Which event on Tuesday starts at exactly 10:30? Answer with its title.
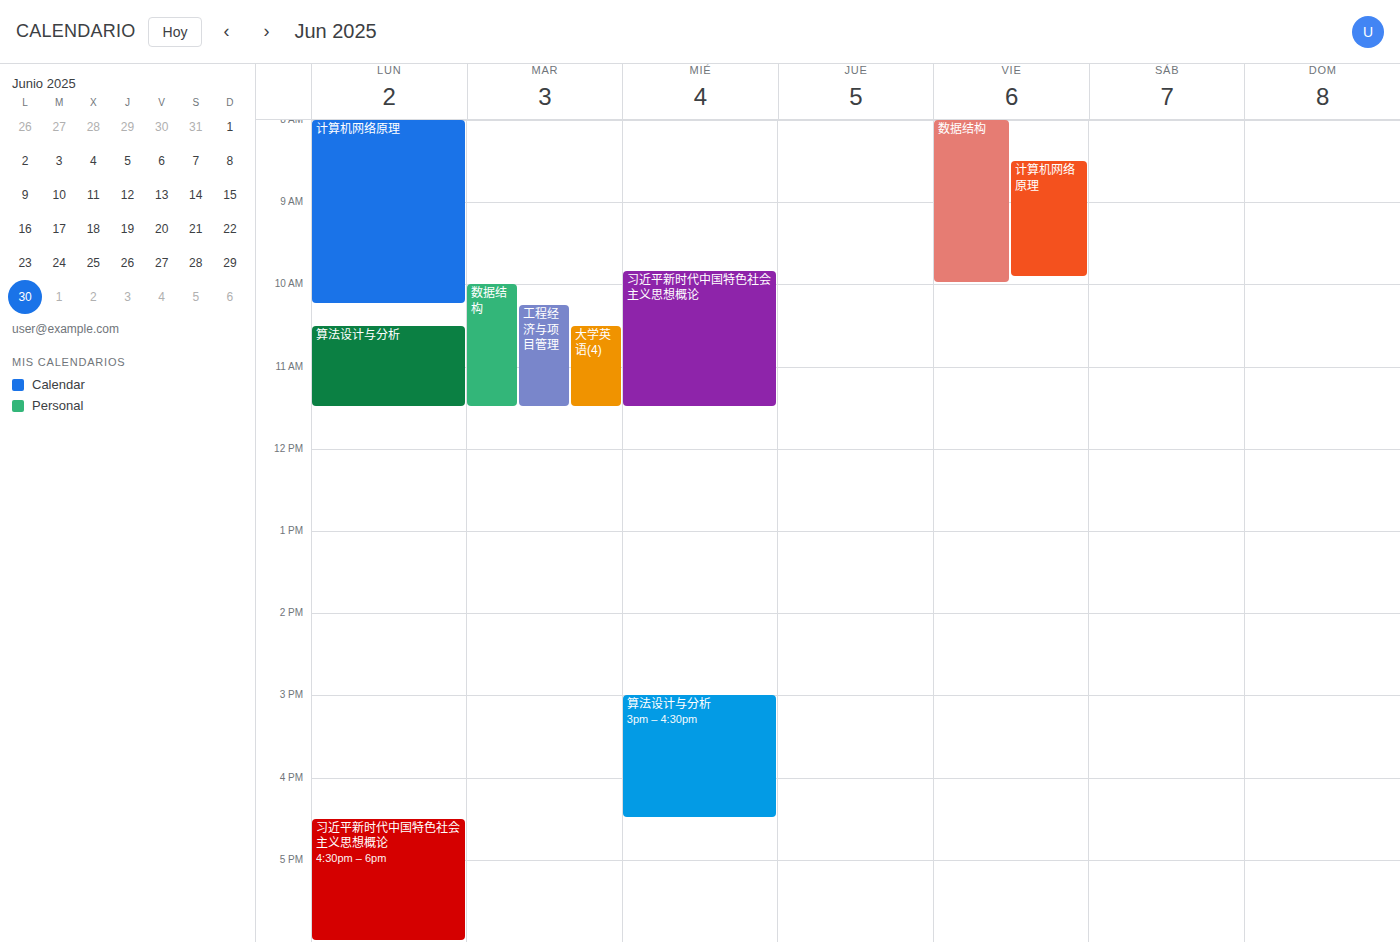
"大学英语(4)"